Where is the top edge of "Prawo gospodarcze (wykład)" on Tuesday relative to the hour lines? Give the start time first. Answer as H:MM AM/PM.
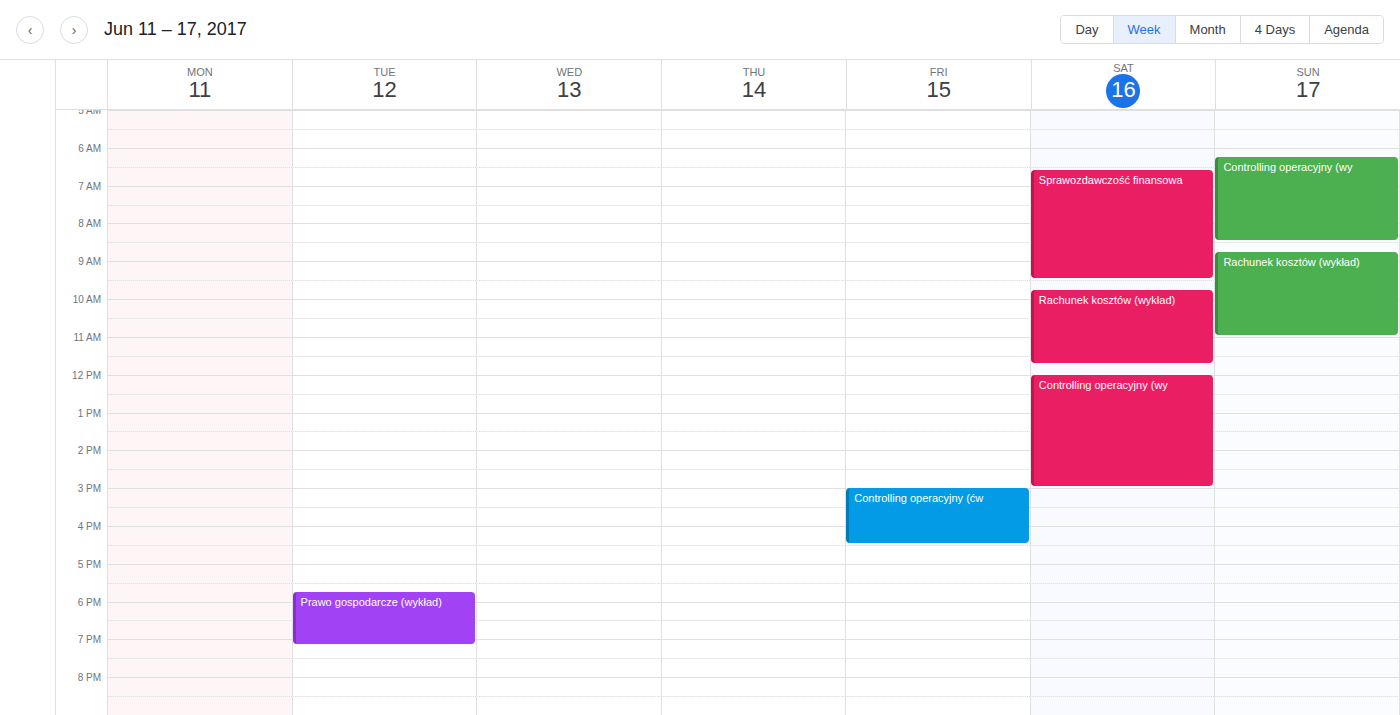
5:45 PM -- neither: three quarters of the way from the 5 PM line to the 6 PM line.